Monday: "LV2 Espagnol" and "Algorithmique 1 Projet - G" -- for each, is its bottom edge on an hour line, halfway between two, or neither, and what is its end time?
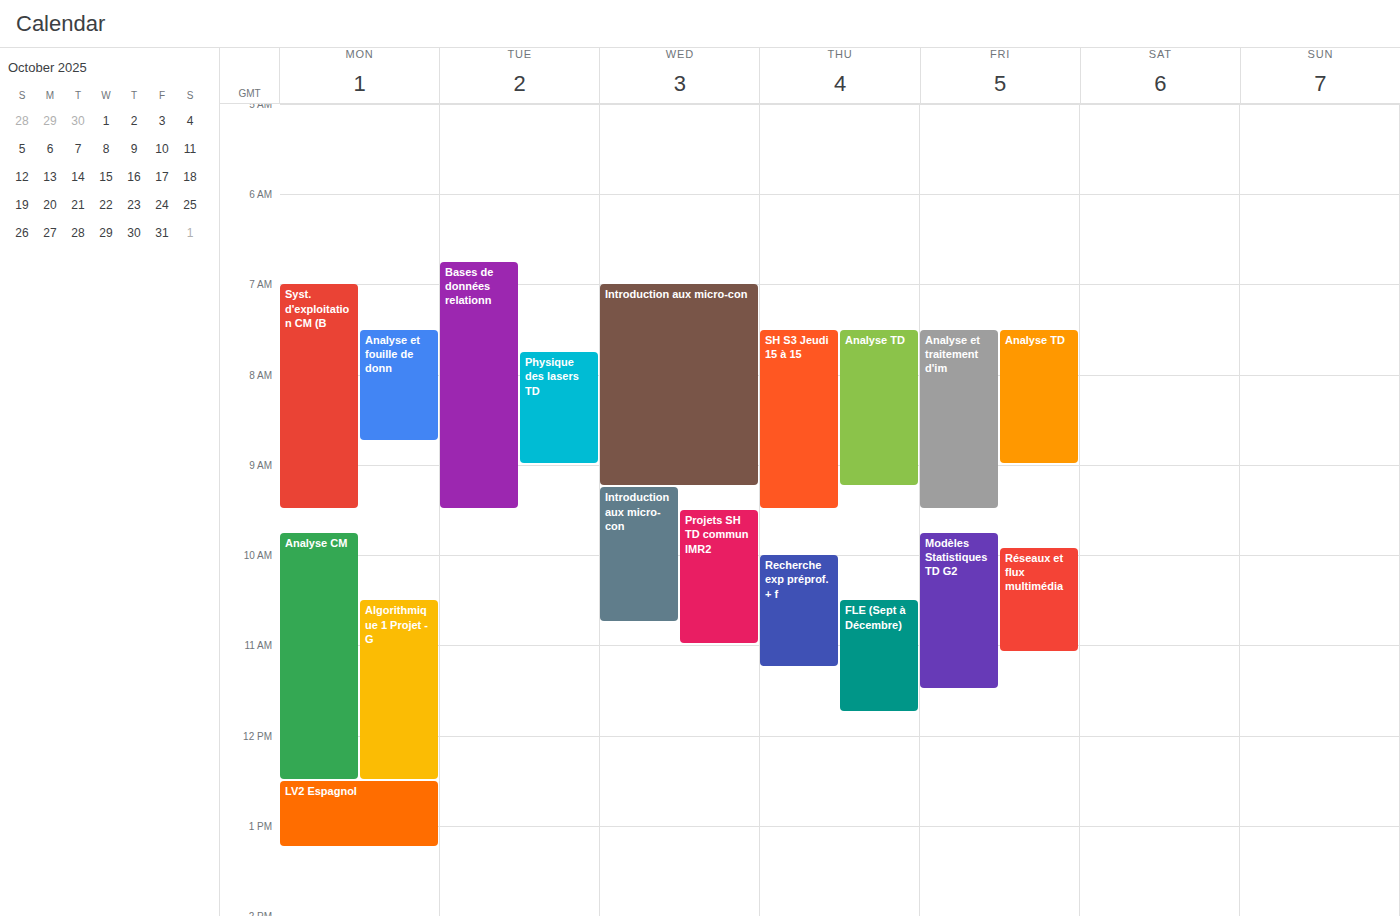
"LV2 Espagnol": 1:15 PM, neither: a quarter of the way from the 1 PM line to the 2 PM line. "Algorithmique 1 Projet - G": 12:30 PM, halfway between the 12 PM and 1 PM lines.